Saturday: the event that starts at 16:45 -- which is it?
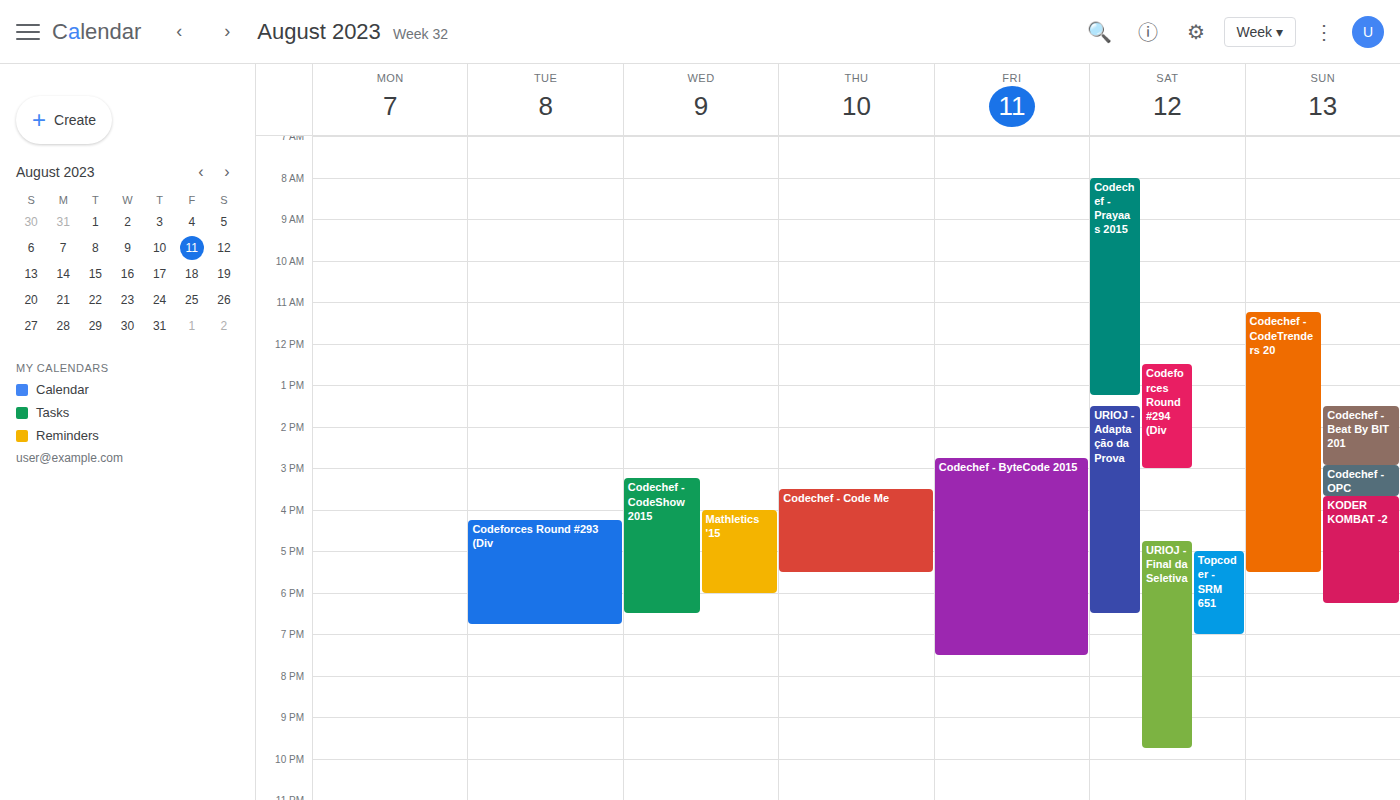
"URIOJ - Final da Seletiva"